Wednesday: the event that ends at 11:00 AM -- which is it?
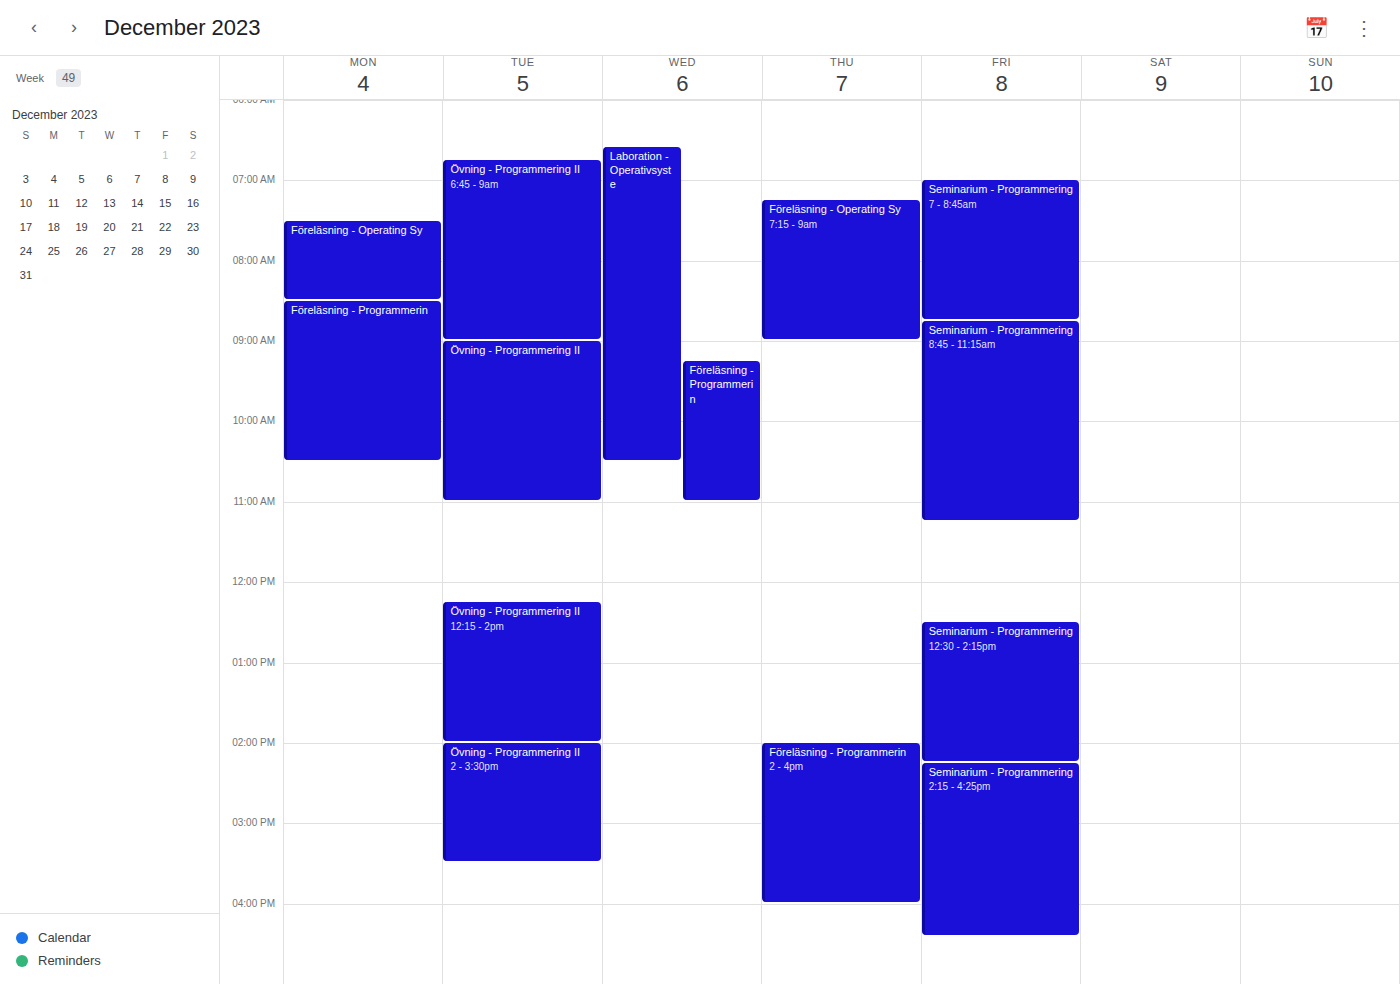
"Föreläsning - Programmerin"